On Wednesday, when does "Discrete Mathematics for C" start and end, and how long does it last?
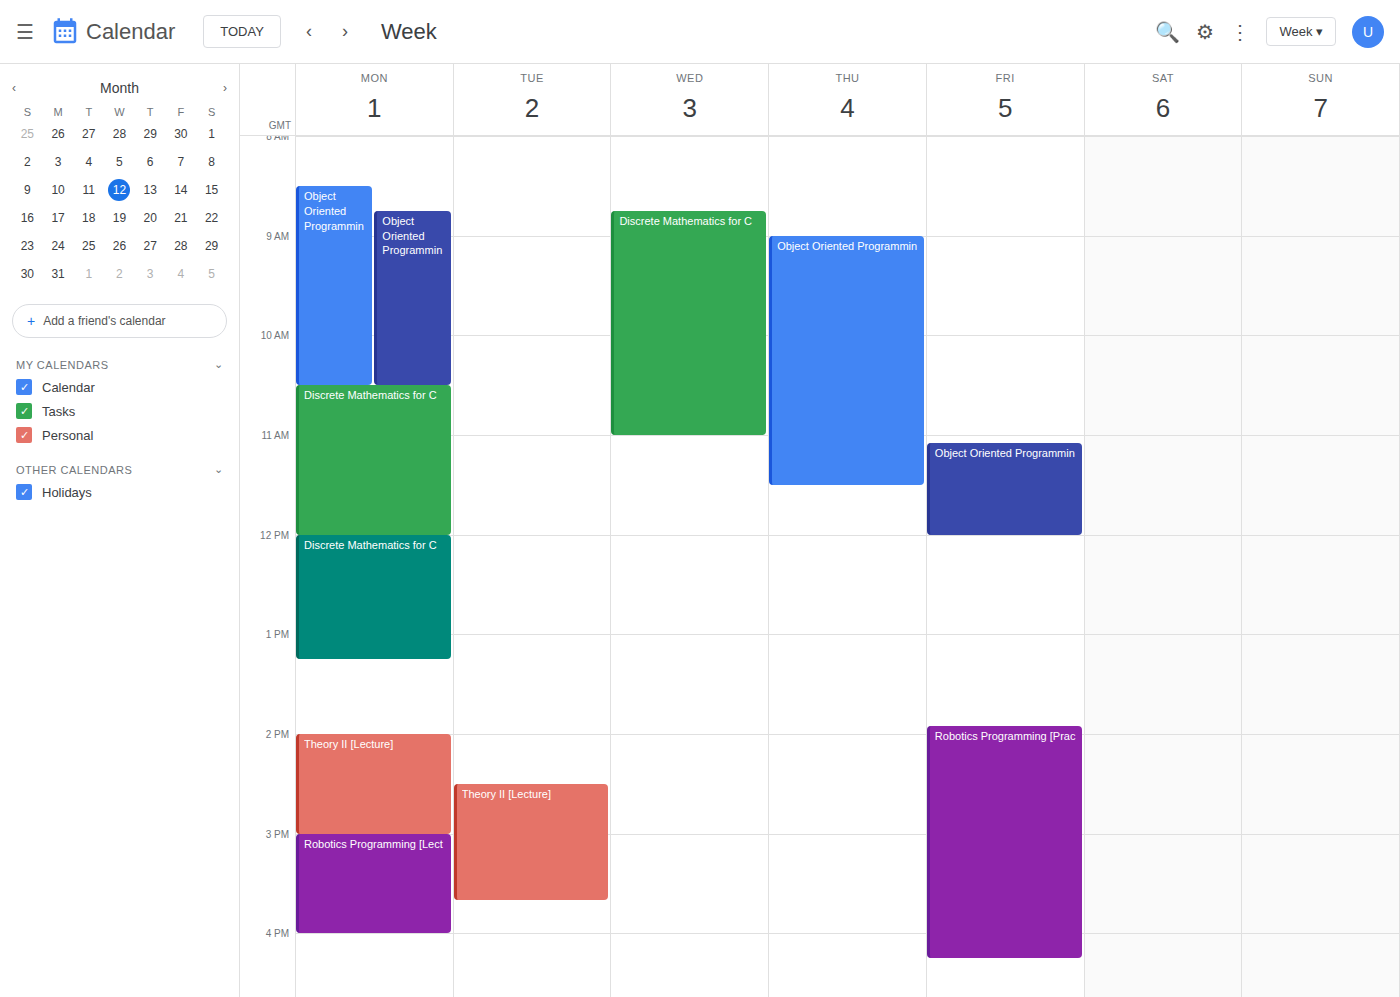
08:45 to 11:00, 2 hours 15 minutes